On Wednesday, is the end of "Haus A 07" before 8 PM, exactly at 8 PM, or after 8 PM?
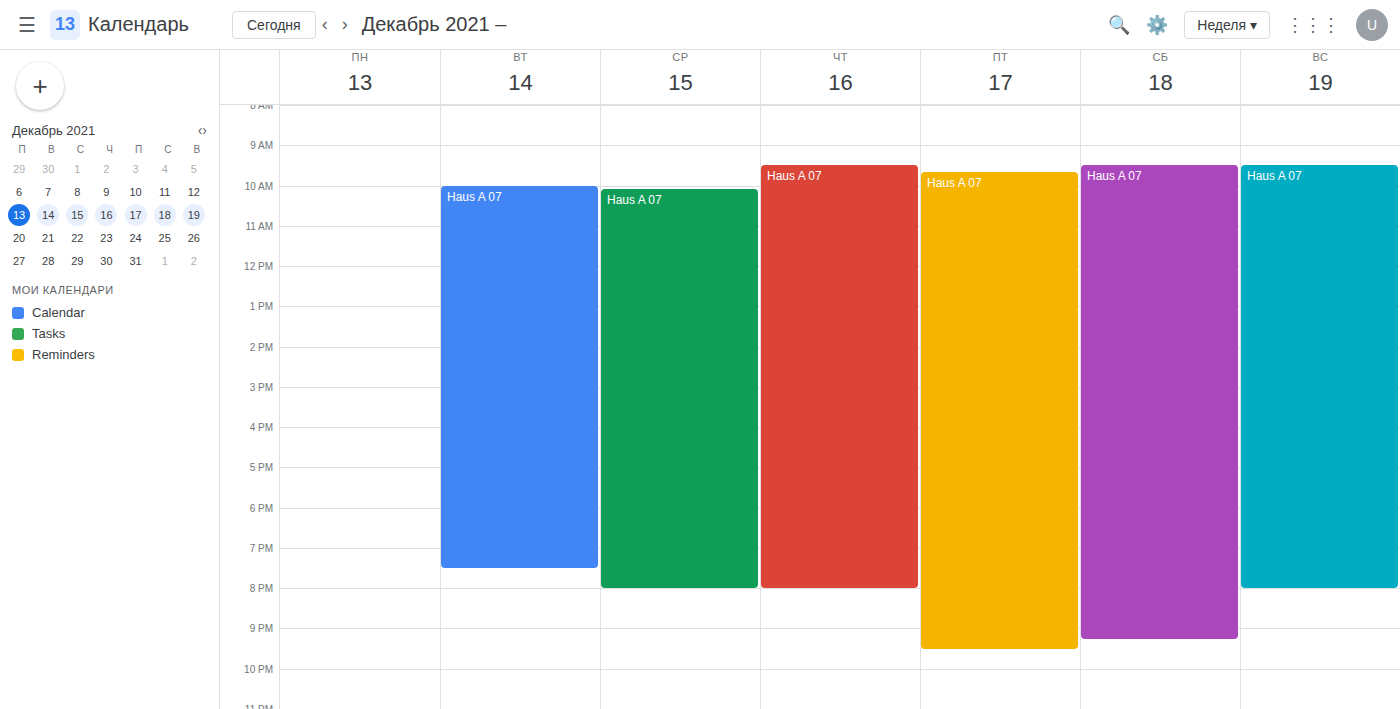
8:00 PM -- exactly at 8 PM, on the 8 PM line.